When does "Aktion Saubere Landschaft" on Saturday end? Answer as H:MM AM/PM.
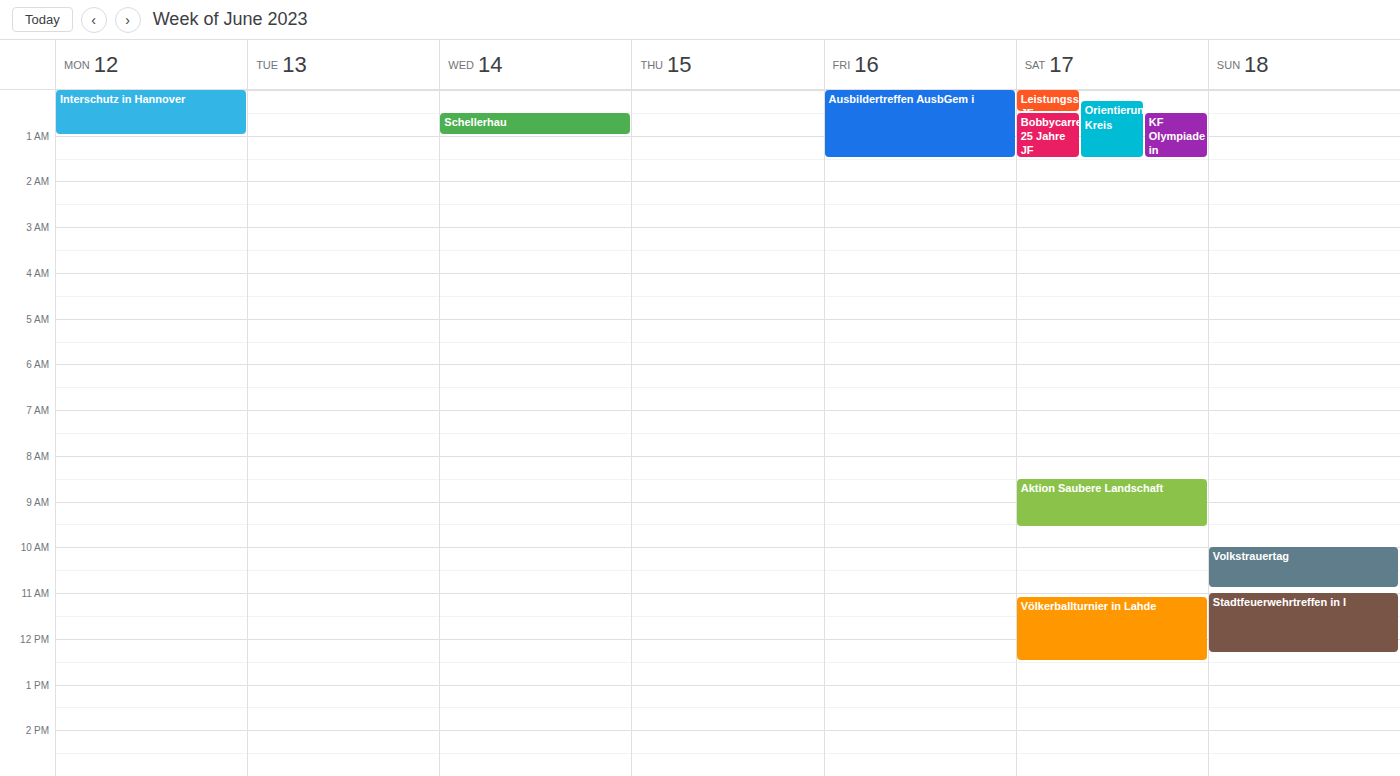
9:35 AM